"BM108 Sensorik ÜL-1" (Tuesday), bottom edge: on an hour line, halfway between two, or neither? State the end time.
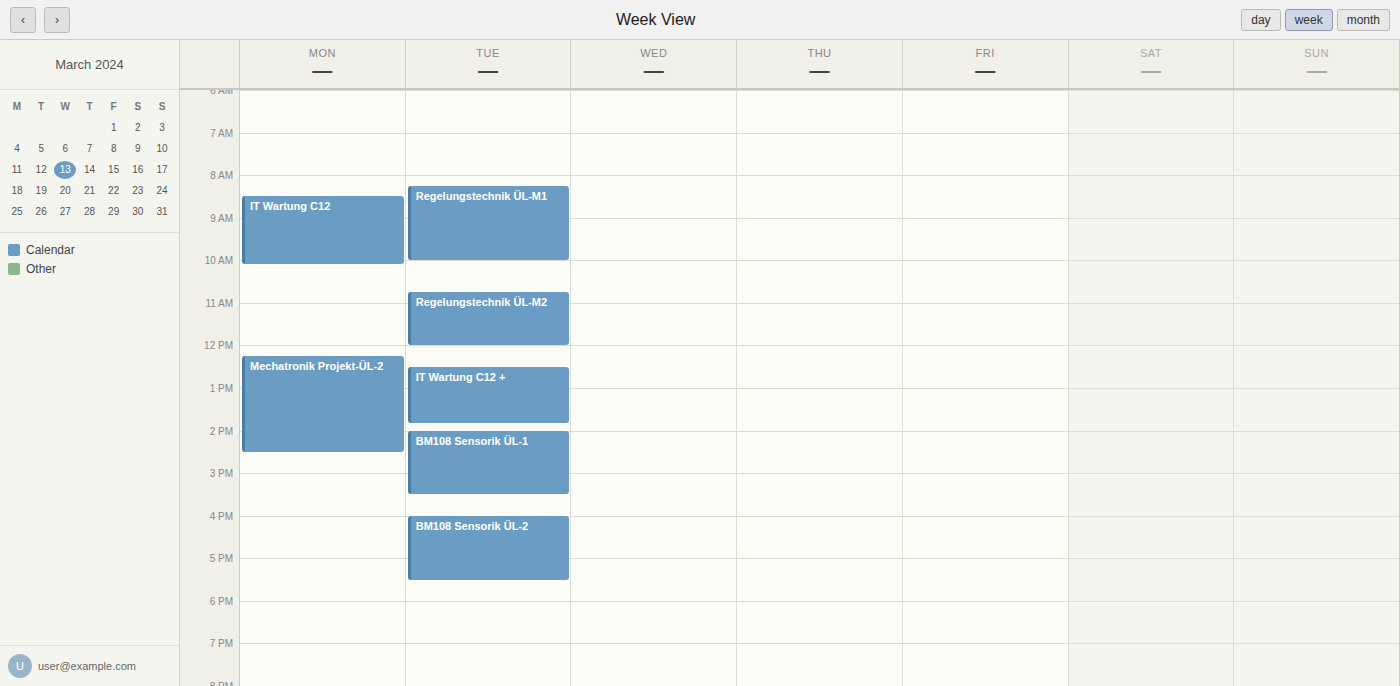
15:30 -- halfway between the 15:00 and 16:00 lines.